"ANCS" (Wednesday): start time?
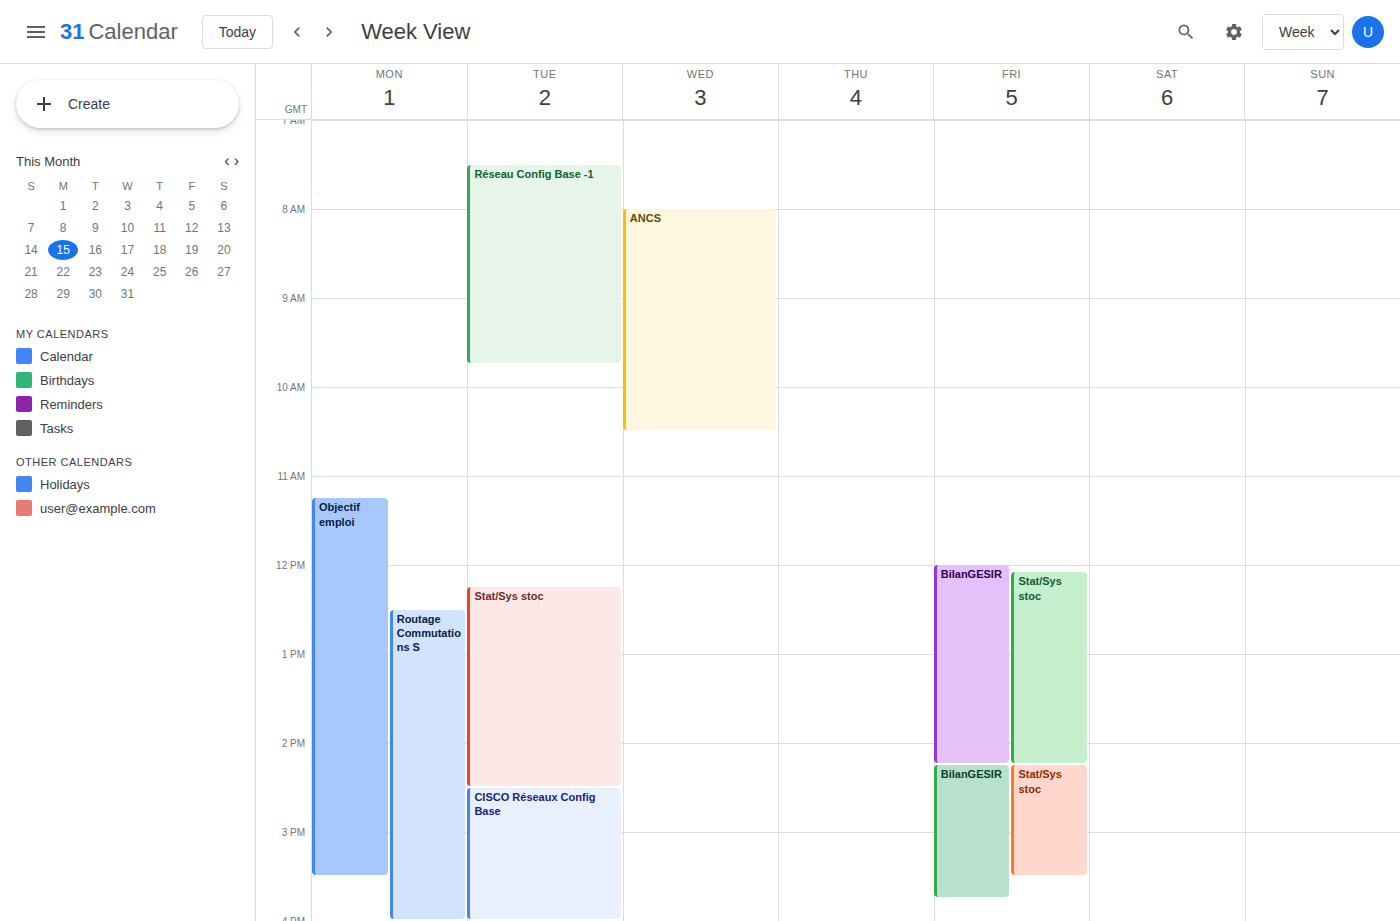
08:00